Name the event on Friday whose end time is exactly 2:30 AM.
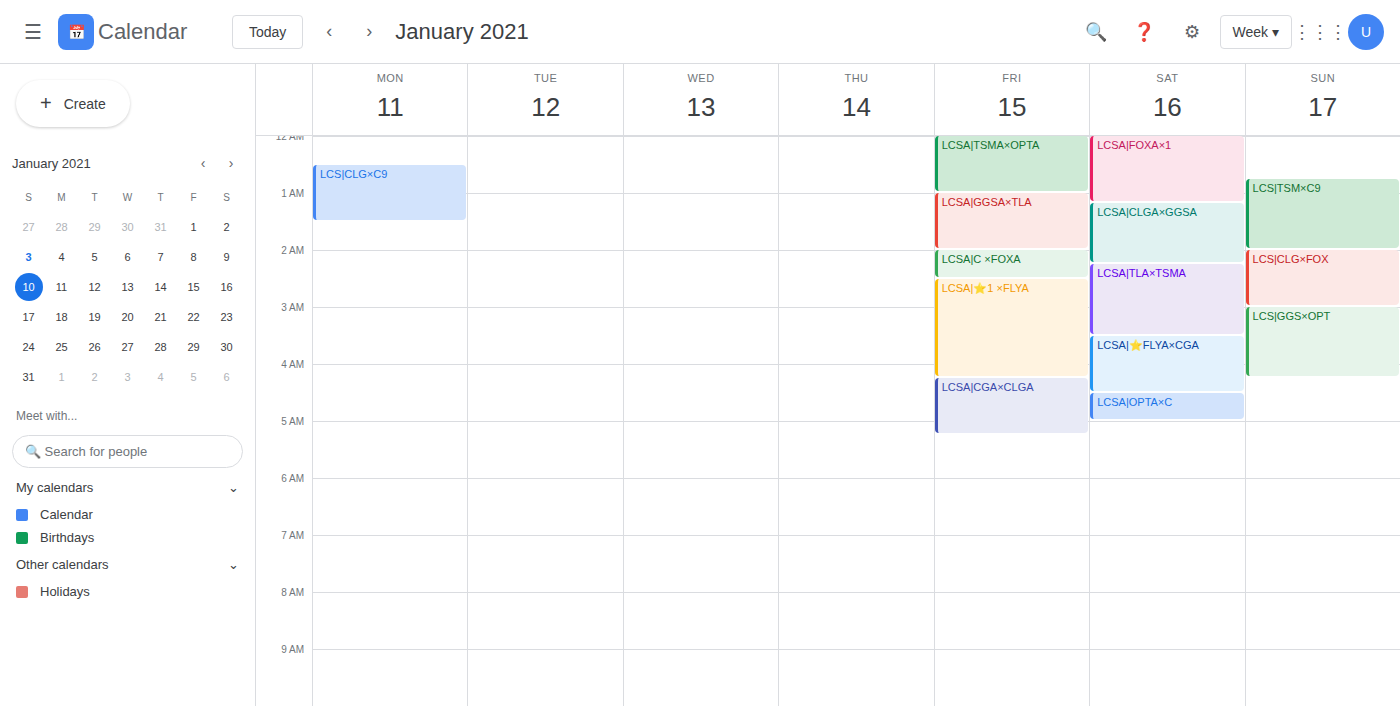
"LCSA|C ×FOXA"